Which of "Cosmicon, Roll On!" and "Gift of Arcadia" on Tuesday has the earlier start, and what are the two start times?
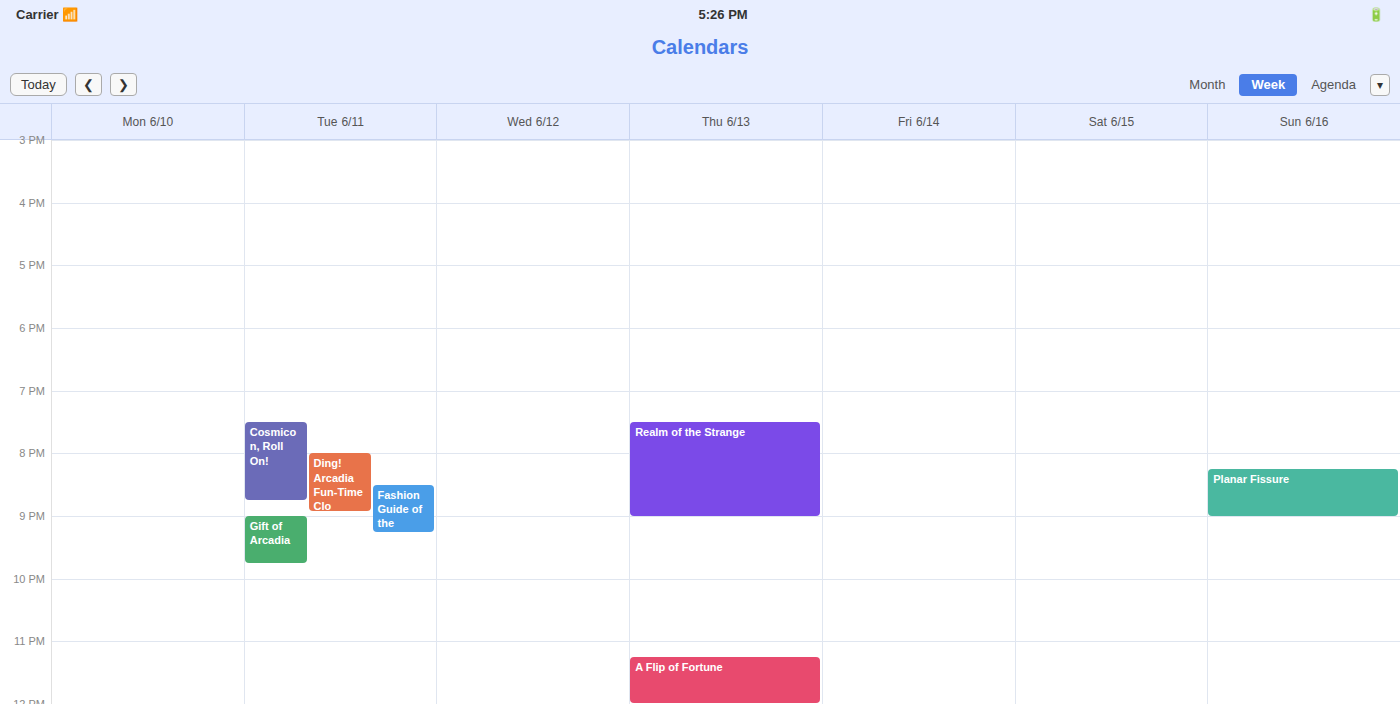
"Cosmicon, Roll On!" 7:30 PM; "Gift of Arcadia" 9:00 PM.